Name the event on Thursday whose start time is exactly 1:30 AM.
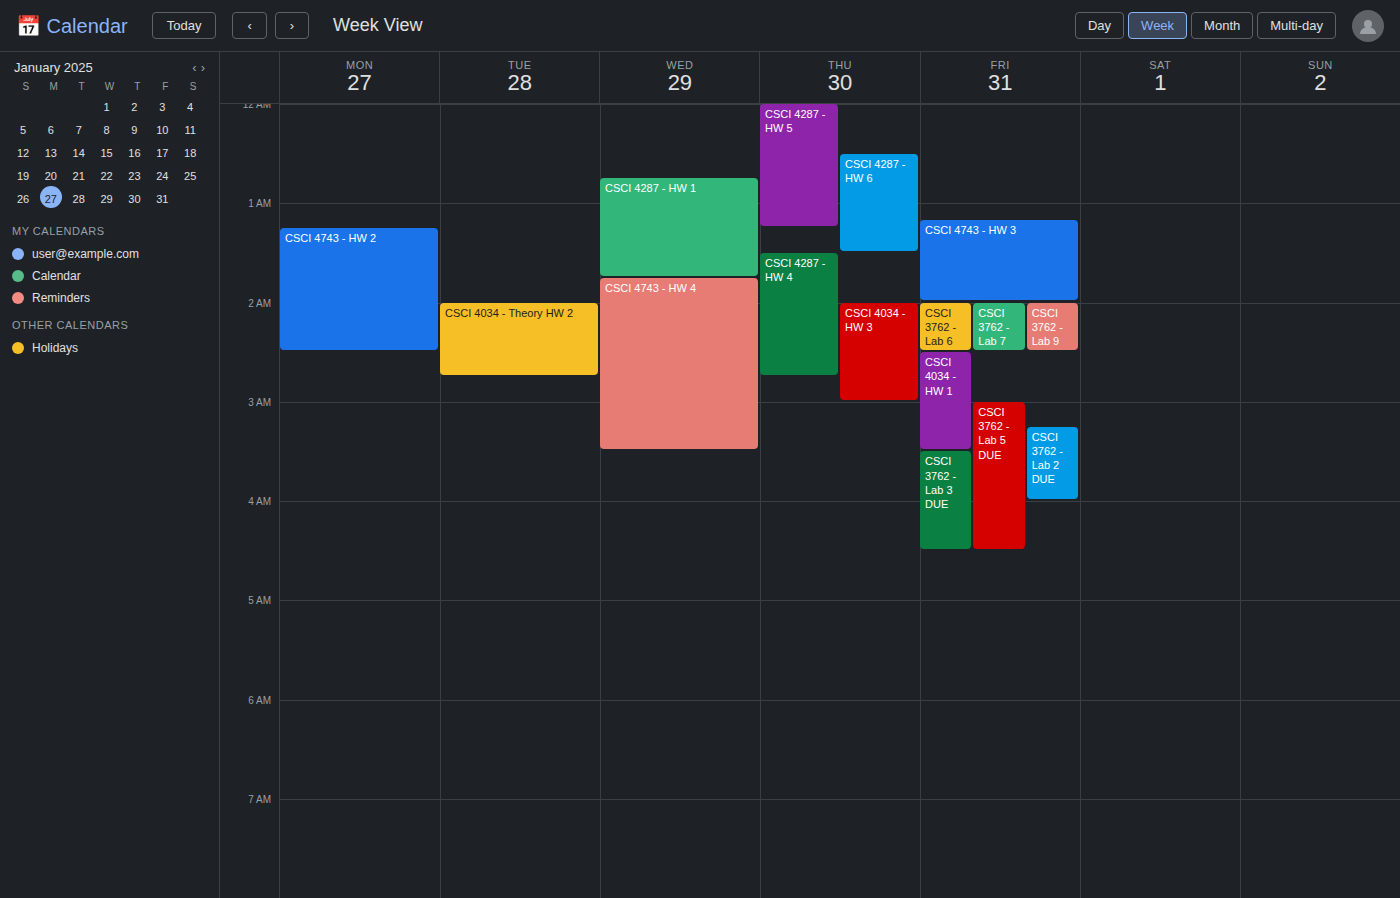
"CSCI 4287 - HW 4"